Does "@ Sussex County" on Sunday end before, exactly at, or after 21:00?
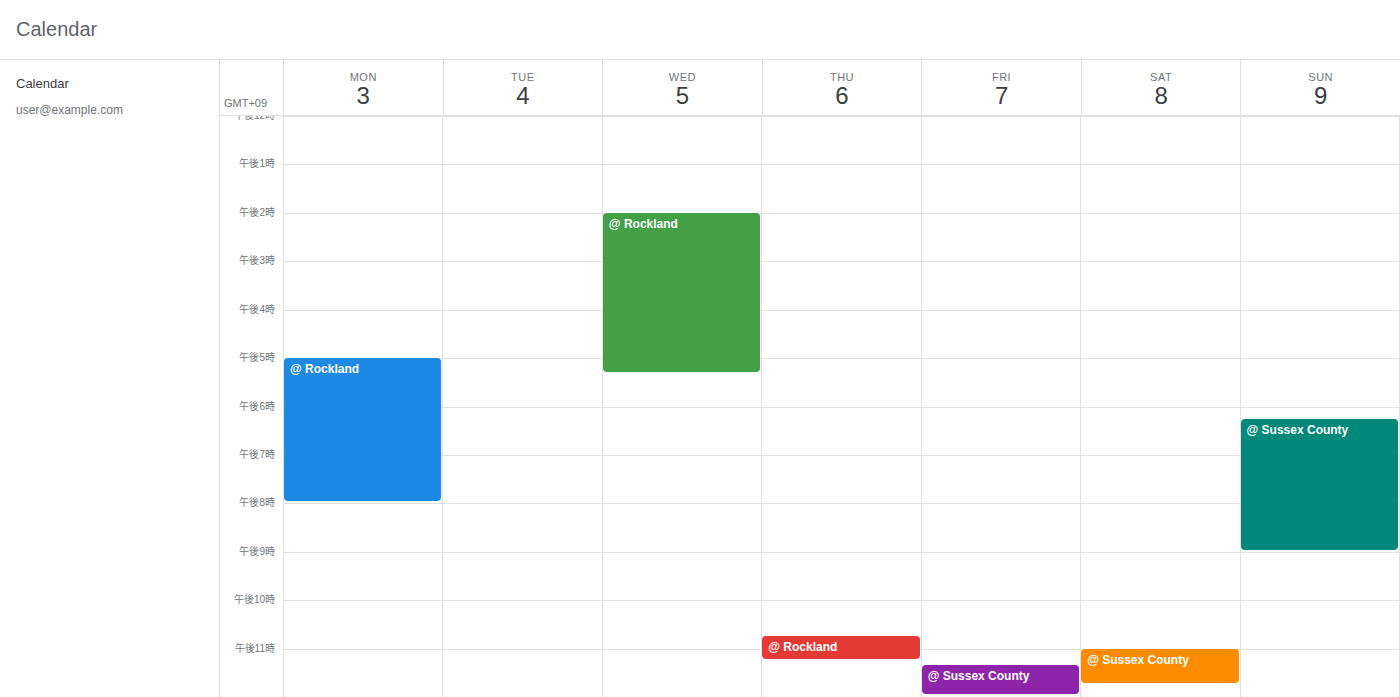
21:00 -- exactly at 21:00, on the 21:00 line.